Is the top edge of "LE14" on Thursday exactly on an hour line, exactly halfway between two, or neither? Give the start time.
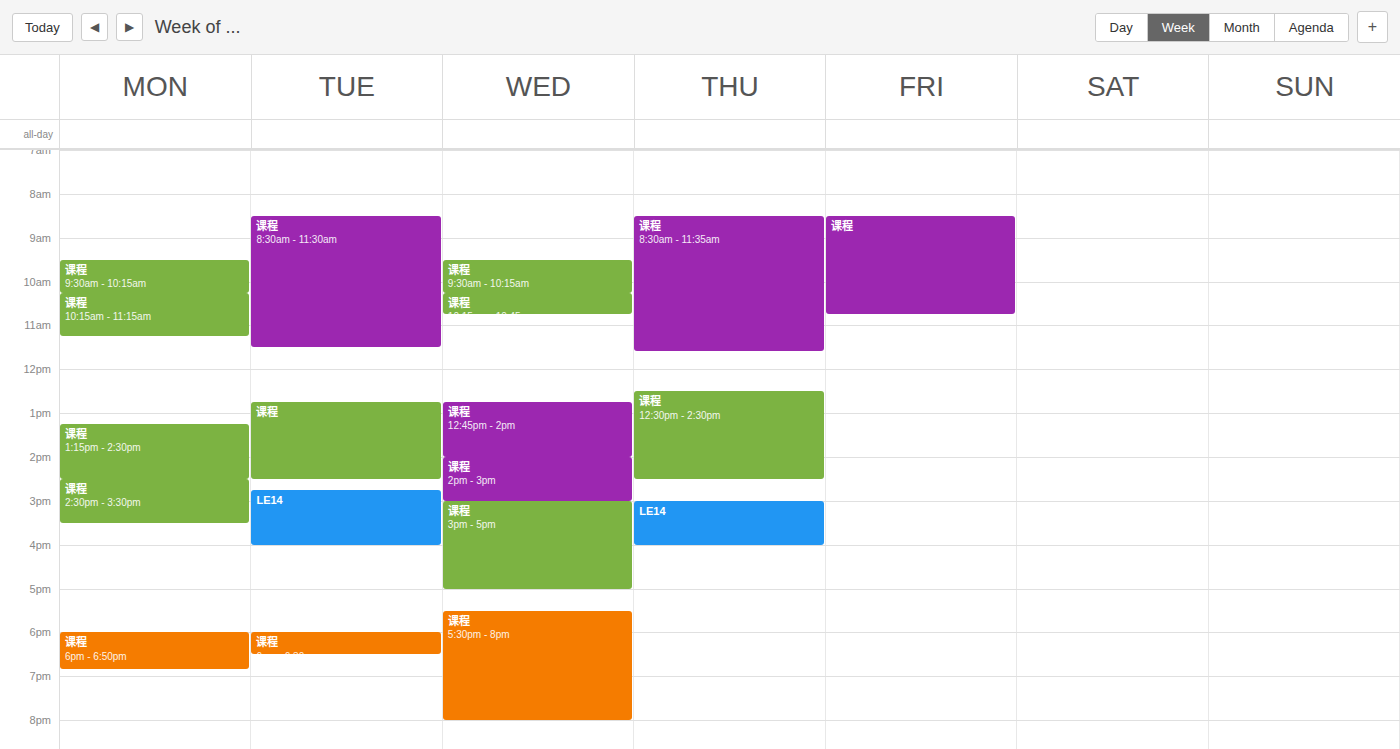
15:00 -- exactly on the 15:00 line.